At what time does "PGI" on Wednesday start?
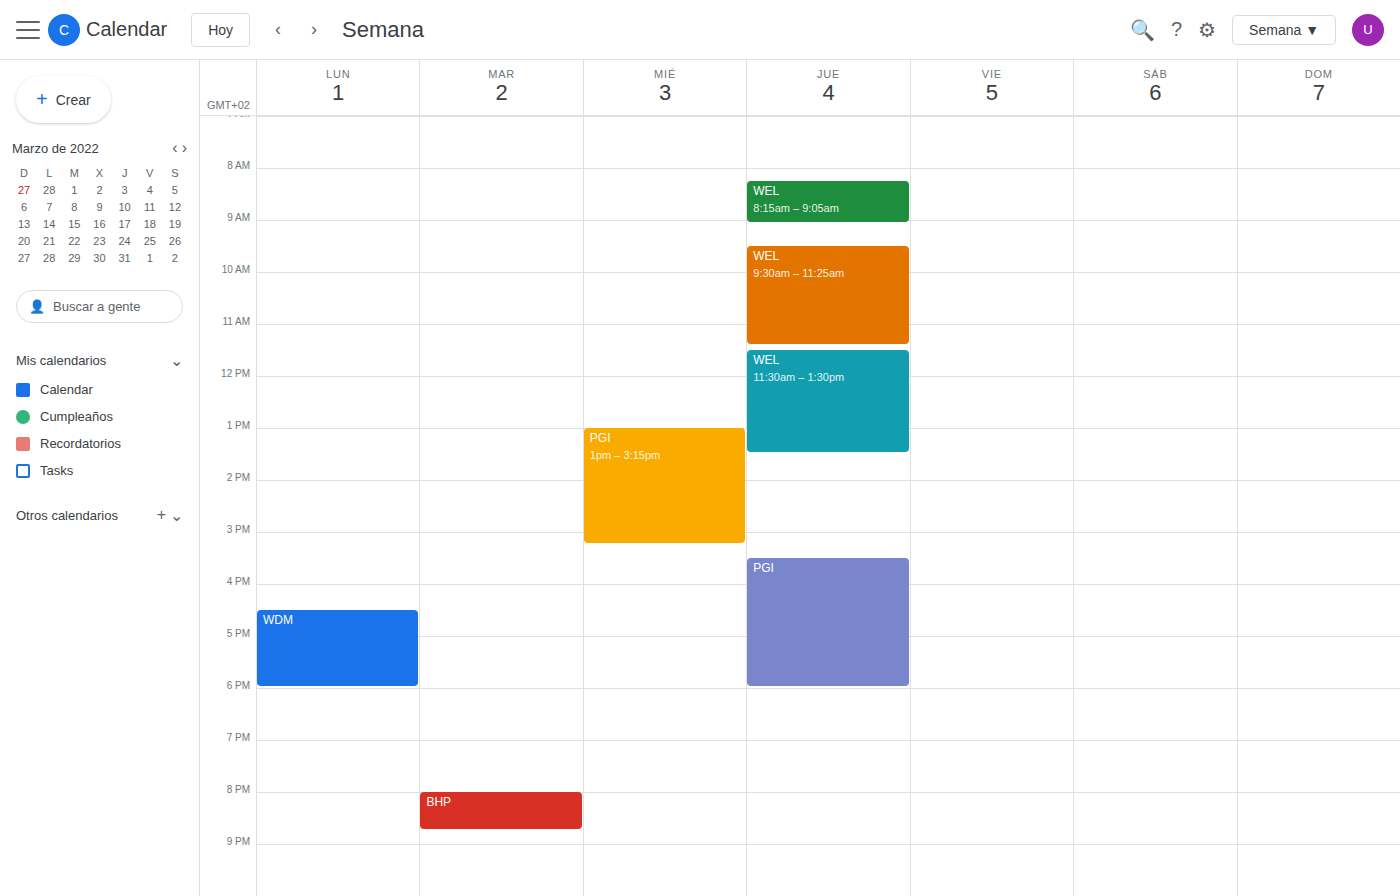
1:00 PM